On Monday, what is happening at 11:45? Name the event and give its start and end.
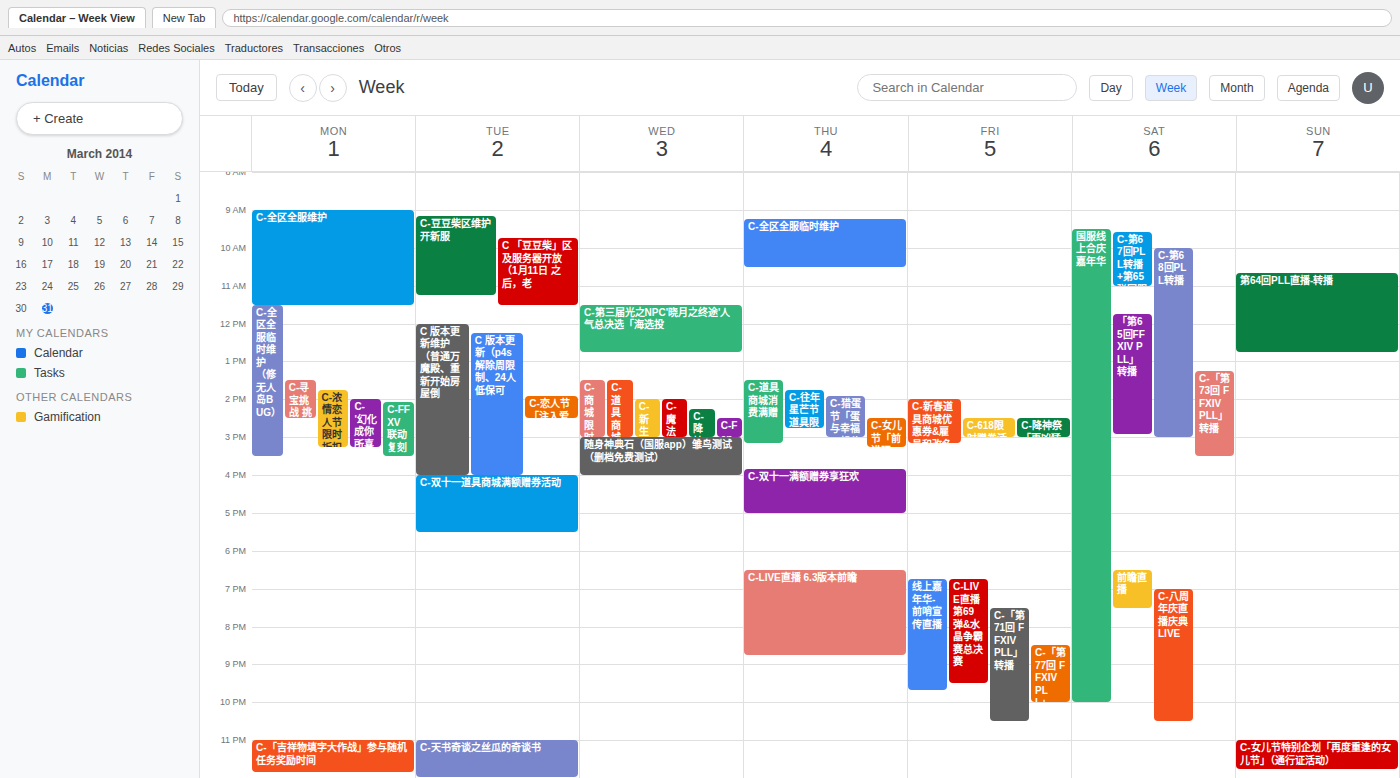
"C-全区全服临时维护（修无人岛BUG）", 11:30 to 15:30